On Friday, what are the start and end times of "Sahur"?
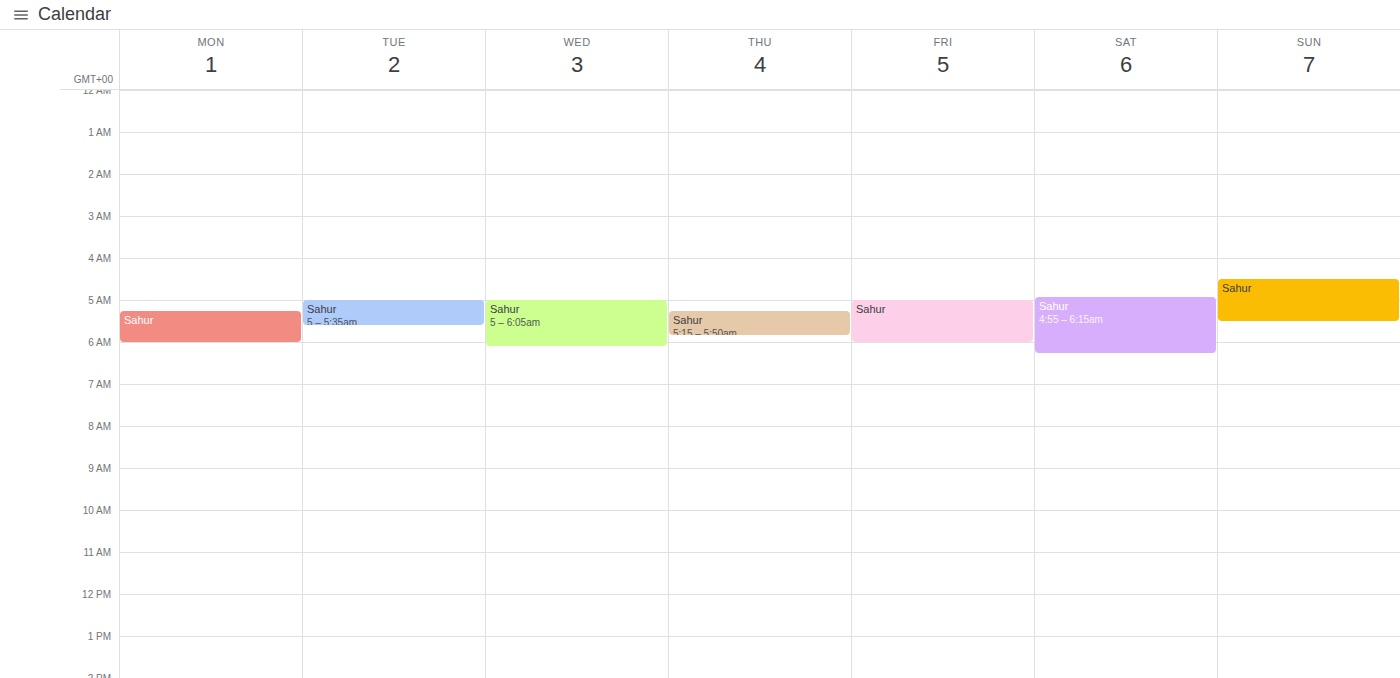
5:00 AM to 6:00 AM